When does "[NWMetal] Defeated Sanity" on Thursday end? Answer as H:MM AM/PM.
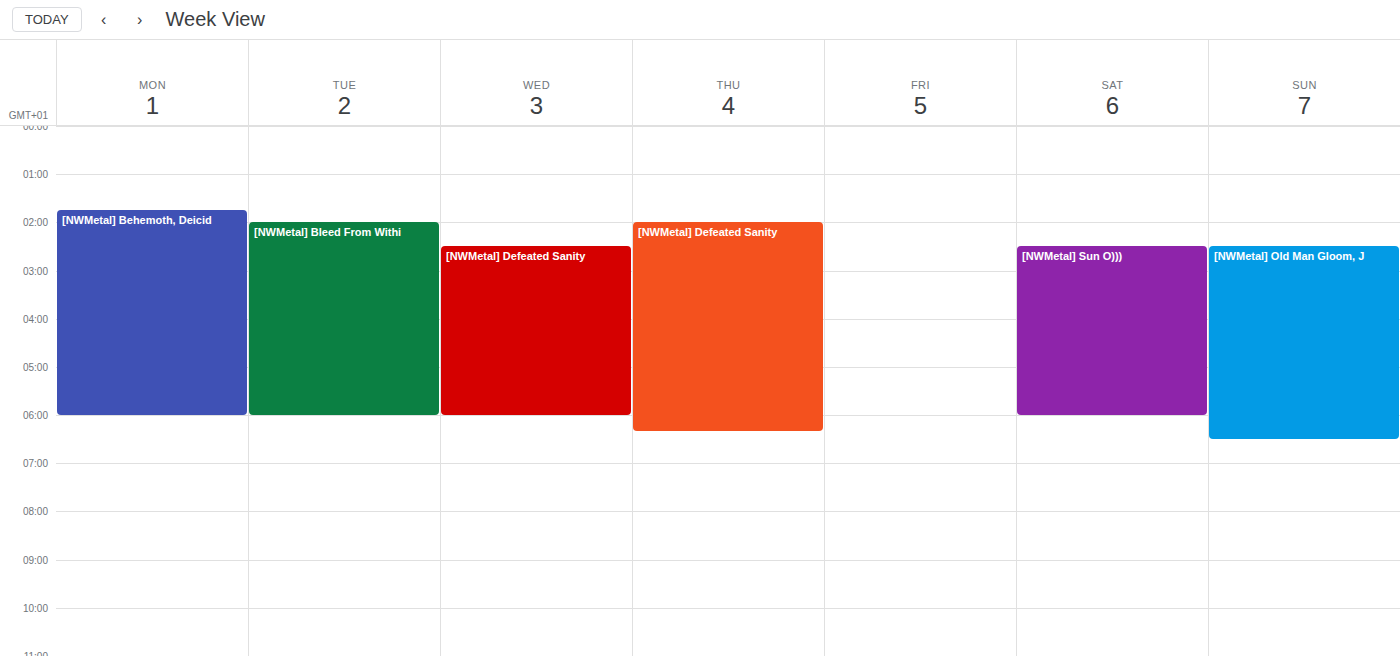
6:20 AM